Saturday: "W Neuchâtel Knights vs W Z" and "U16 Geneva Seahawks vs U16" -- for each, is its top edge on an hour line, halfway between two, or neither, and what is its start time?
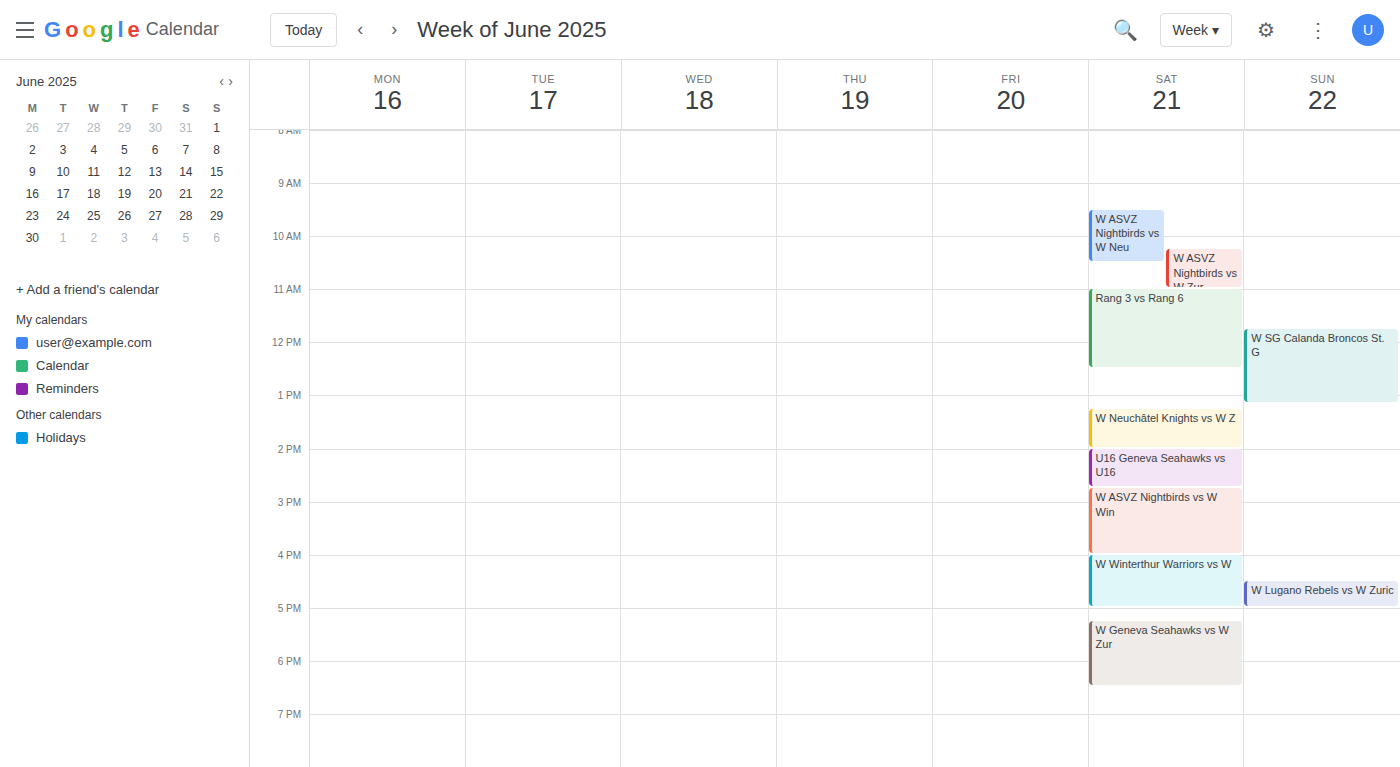
"W Neuchâtel Knights vs W Z": 1:15 PM, neither: a quarter of the way from the 1 PM line to the 2 PM line. "U16 Geneva Seahawks vs U16": 2:00 PM, exactly on the 2 PM line.